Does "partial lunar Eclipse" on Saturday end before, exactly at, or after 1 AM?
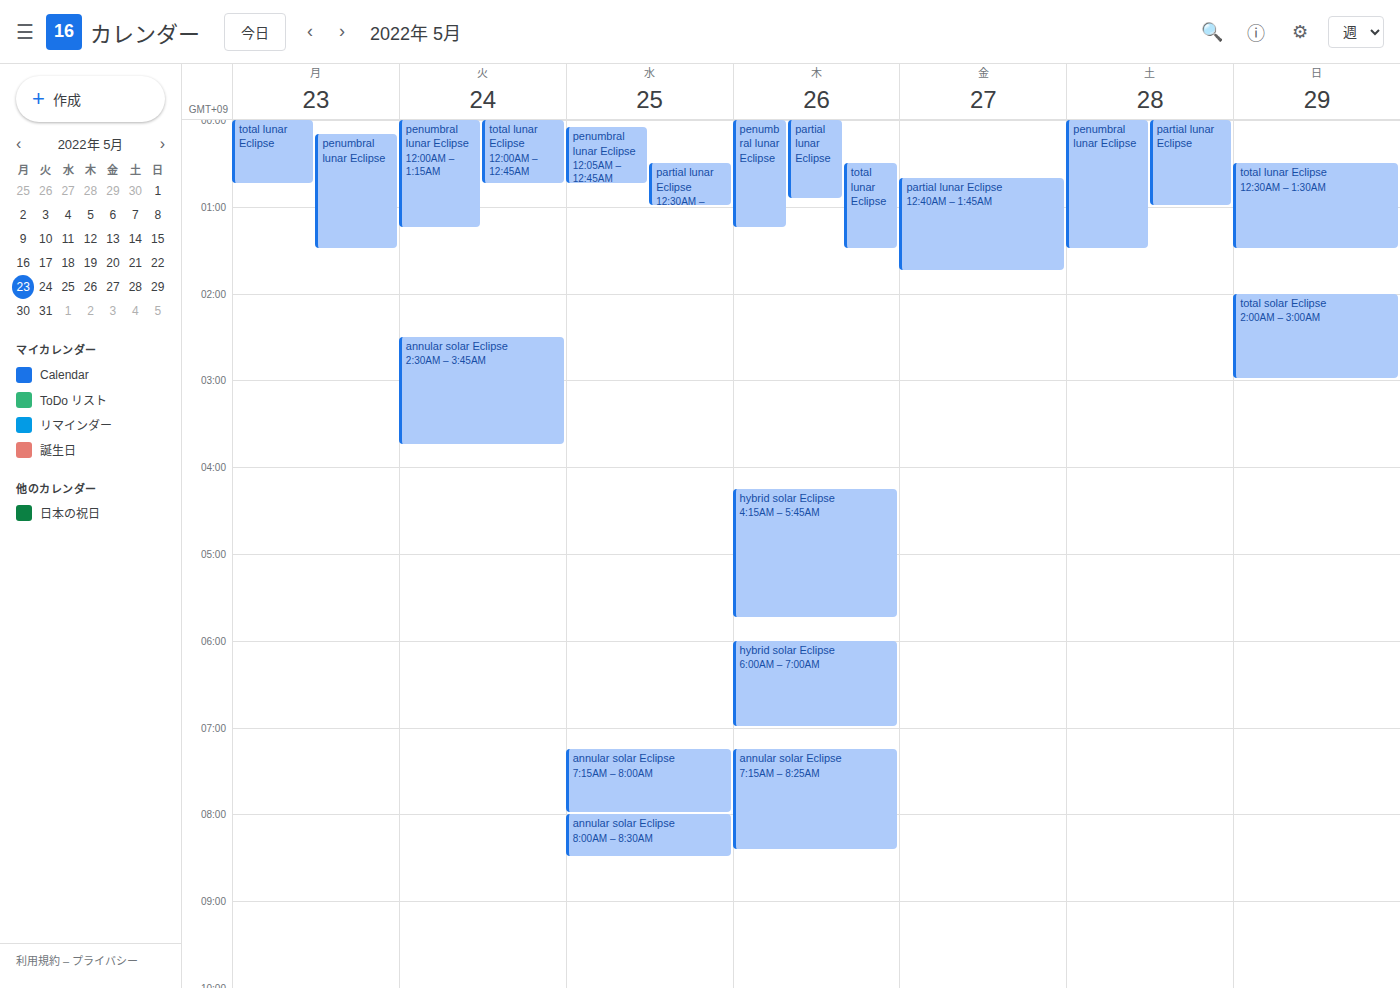
1:00 AM -- exactly at 1 AM, on the 1 AM line.